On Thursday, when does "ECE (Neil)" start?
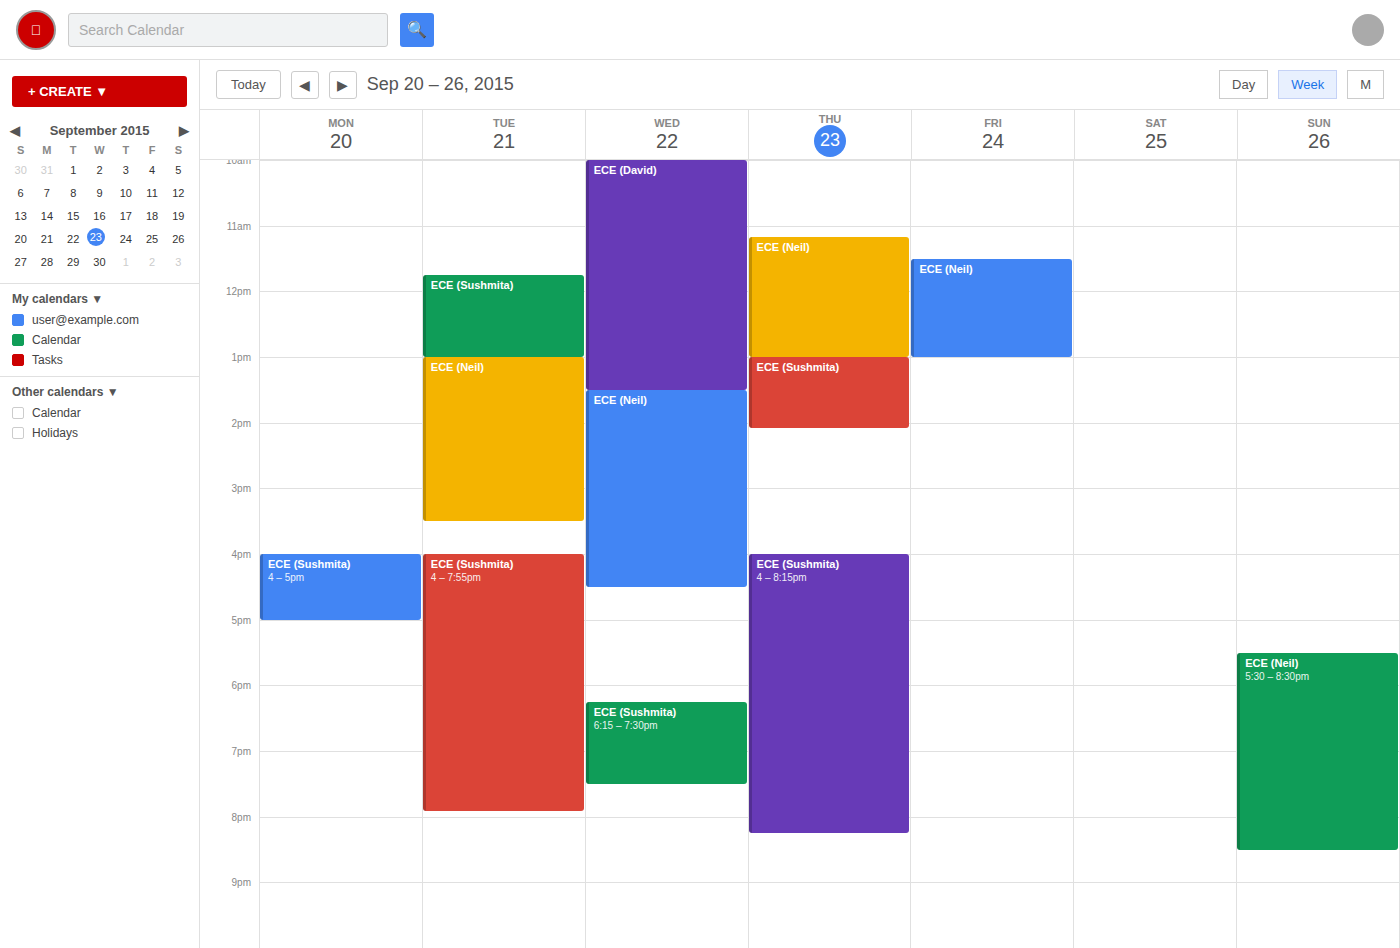
11:10